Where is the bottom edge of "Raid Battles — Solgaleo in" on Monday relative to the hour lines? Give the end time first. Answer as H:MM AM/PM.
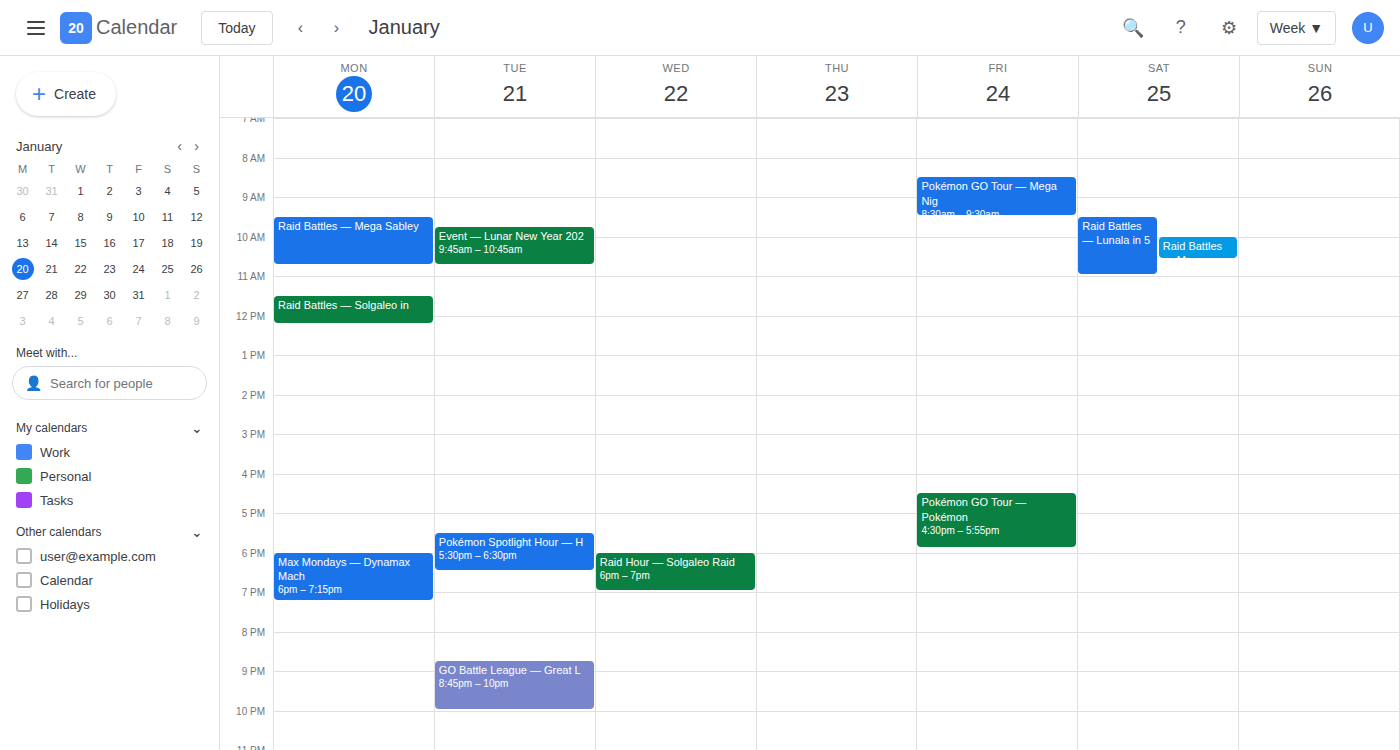
12:15 PM -- neither: a quarter of the way from the 12 PM line to the 1 PM line.